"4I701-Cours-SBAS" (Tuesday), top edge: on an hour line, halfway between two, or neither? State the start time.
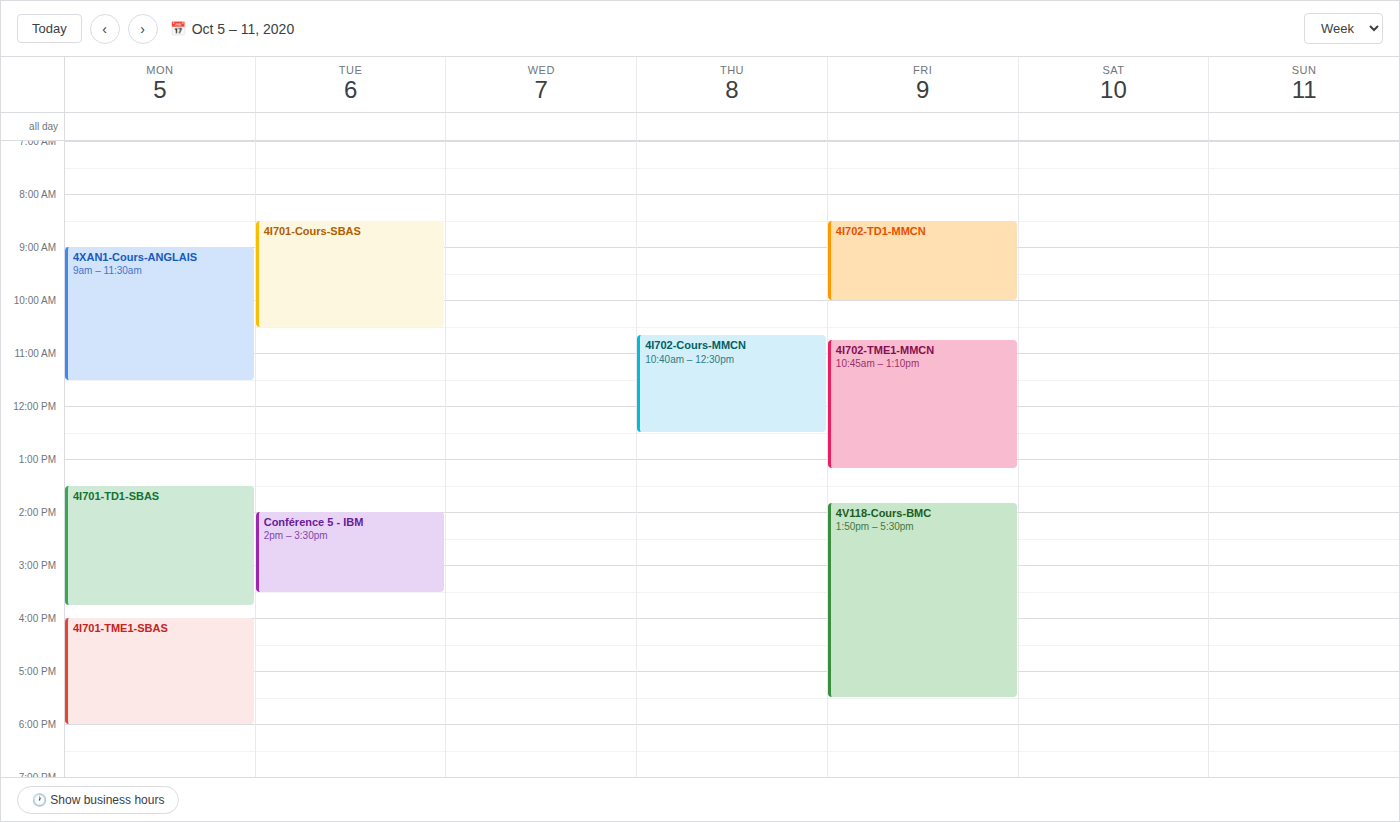
08:30 -- halfway between the 08:00 and 09:00 lines.